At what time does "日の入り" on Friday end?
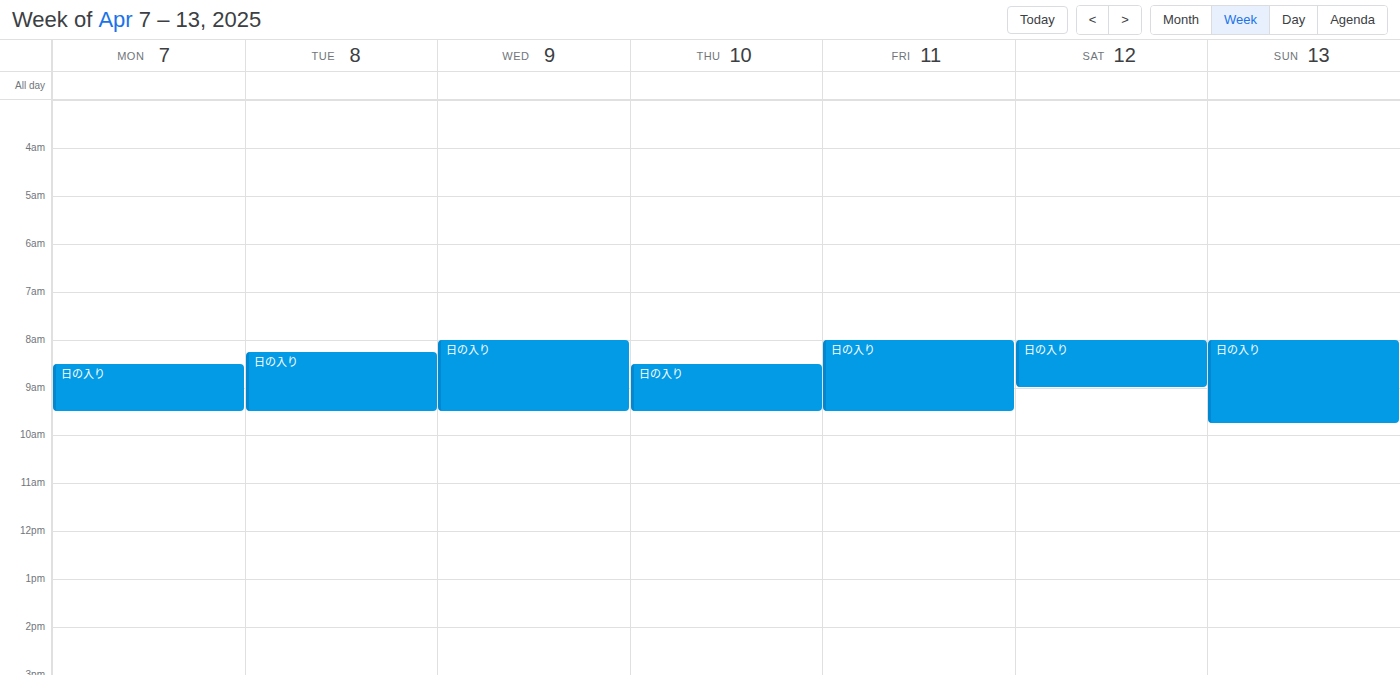
09:30